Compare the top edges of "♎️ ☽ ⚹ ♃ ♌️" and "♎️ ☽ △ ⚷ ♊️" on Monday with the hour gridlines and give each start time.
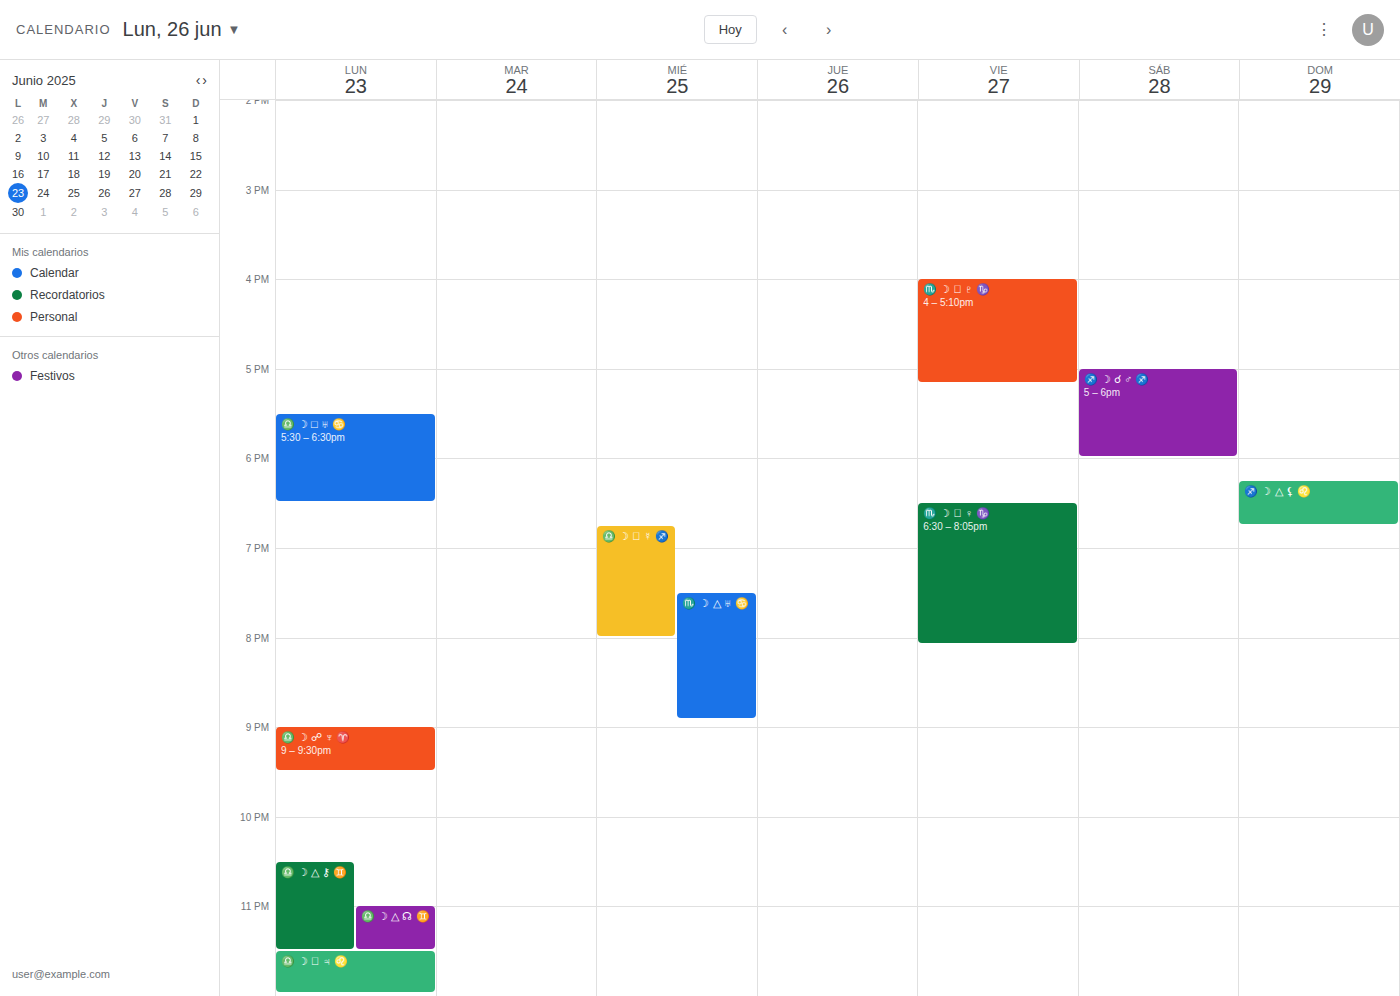
"♎️ ☽ ⚹ ♃ ♌️": 23:30, halfway between the 23:00 and 24:00 lines. "♎️ ☽ △ ⚷ ♊️": 22:30, halfway between the 22:00 and 23:00 lines.